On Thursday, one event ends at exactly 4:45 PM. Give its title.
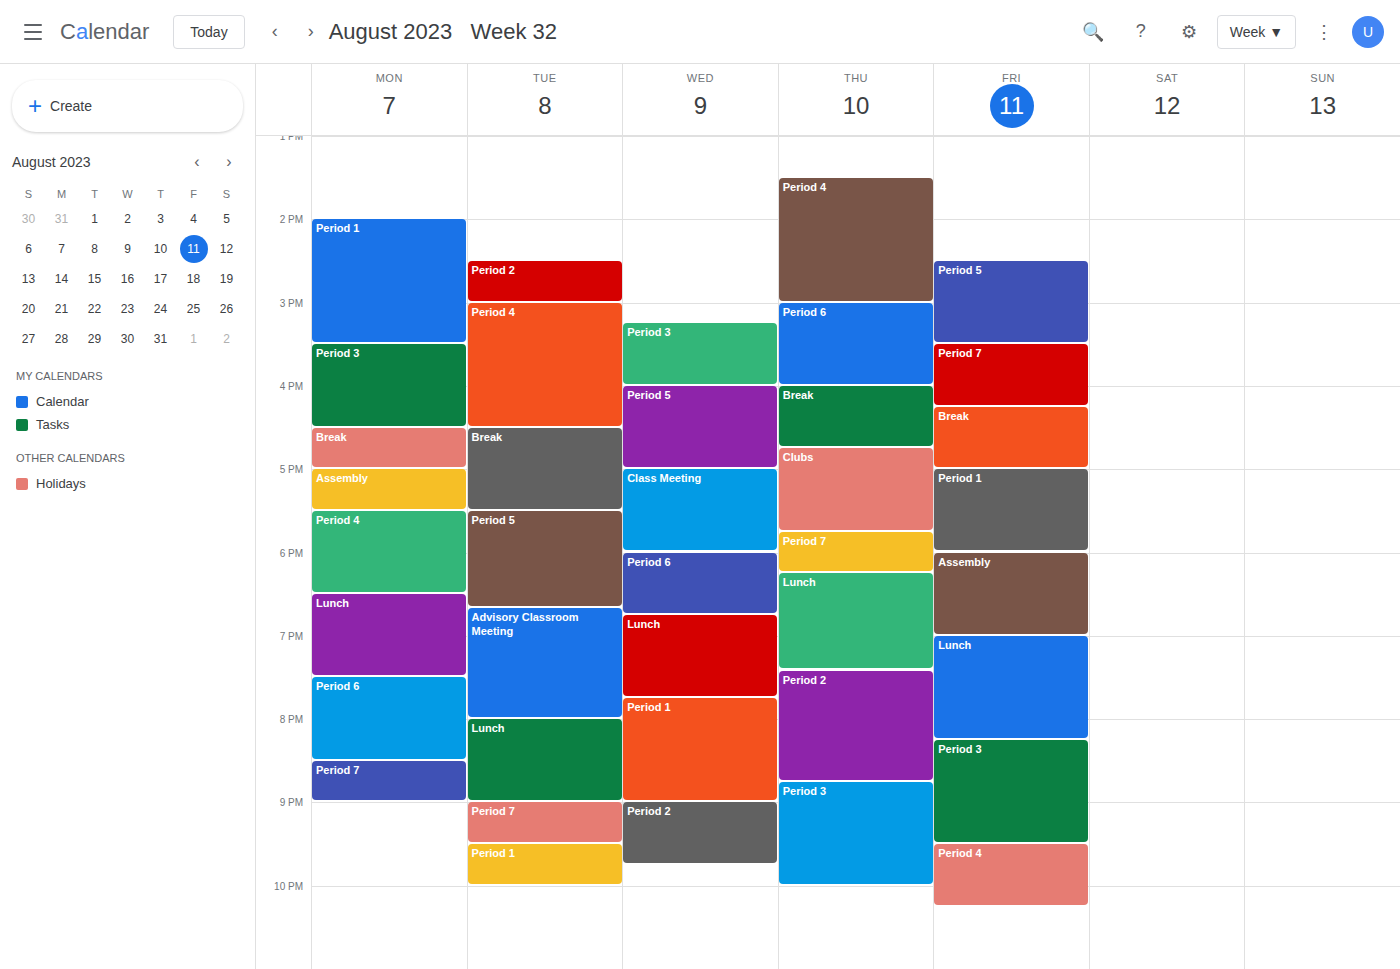
"Break"